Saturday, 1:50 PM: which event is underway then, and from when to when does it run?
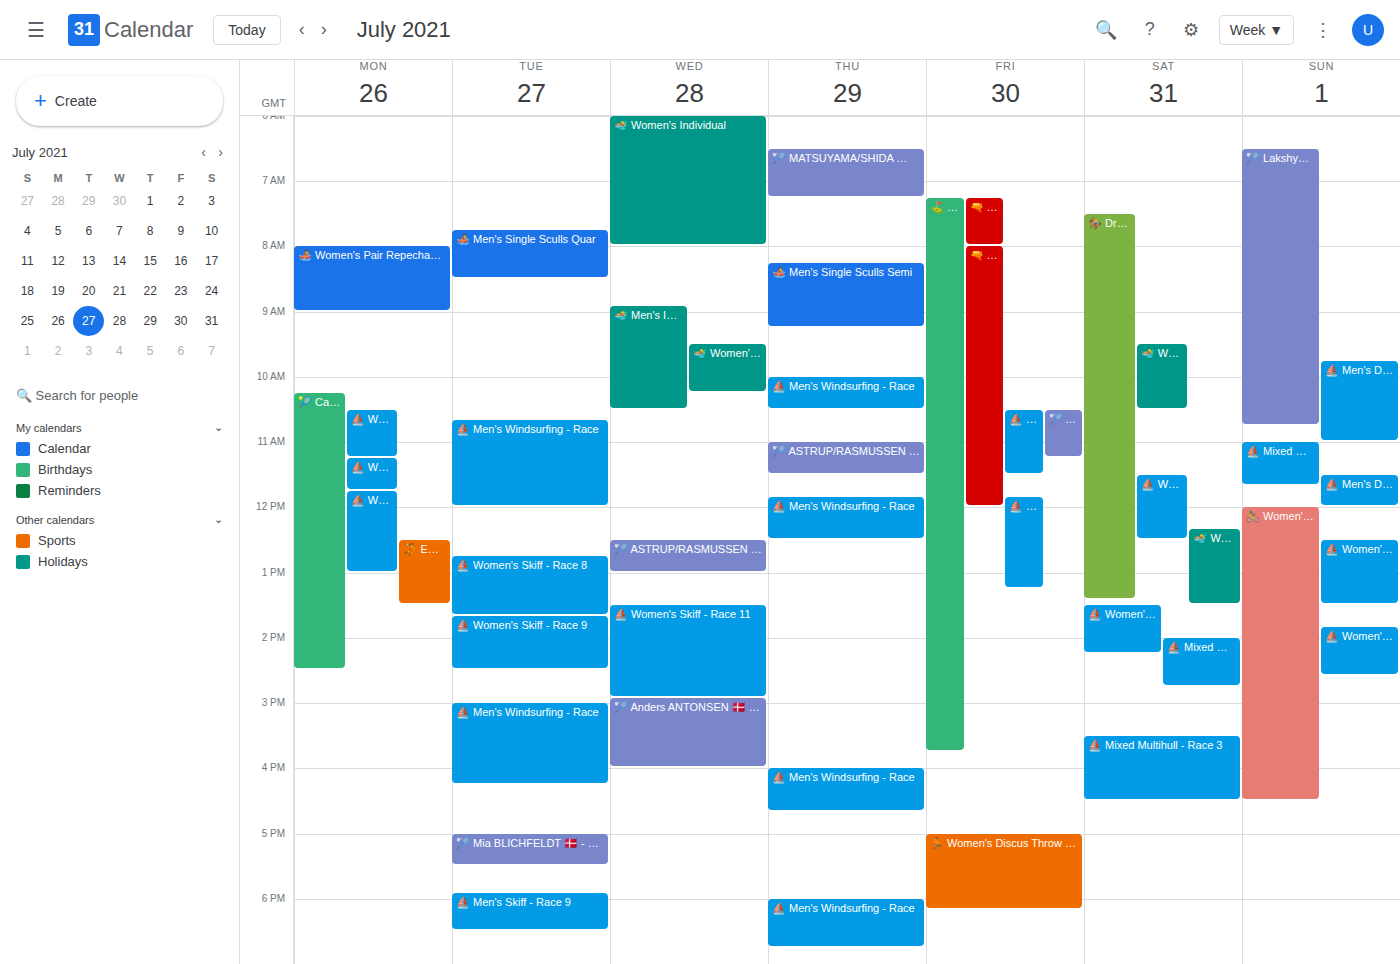
"⛵ Women's Dinghy - Race 5", 1:30 PM to 2:15 PM